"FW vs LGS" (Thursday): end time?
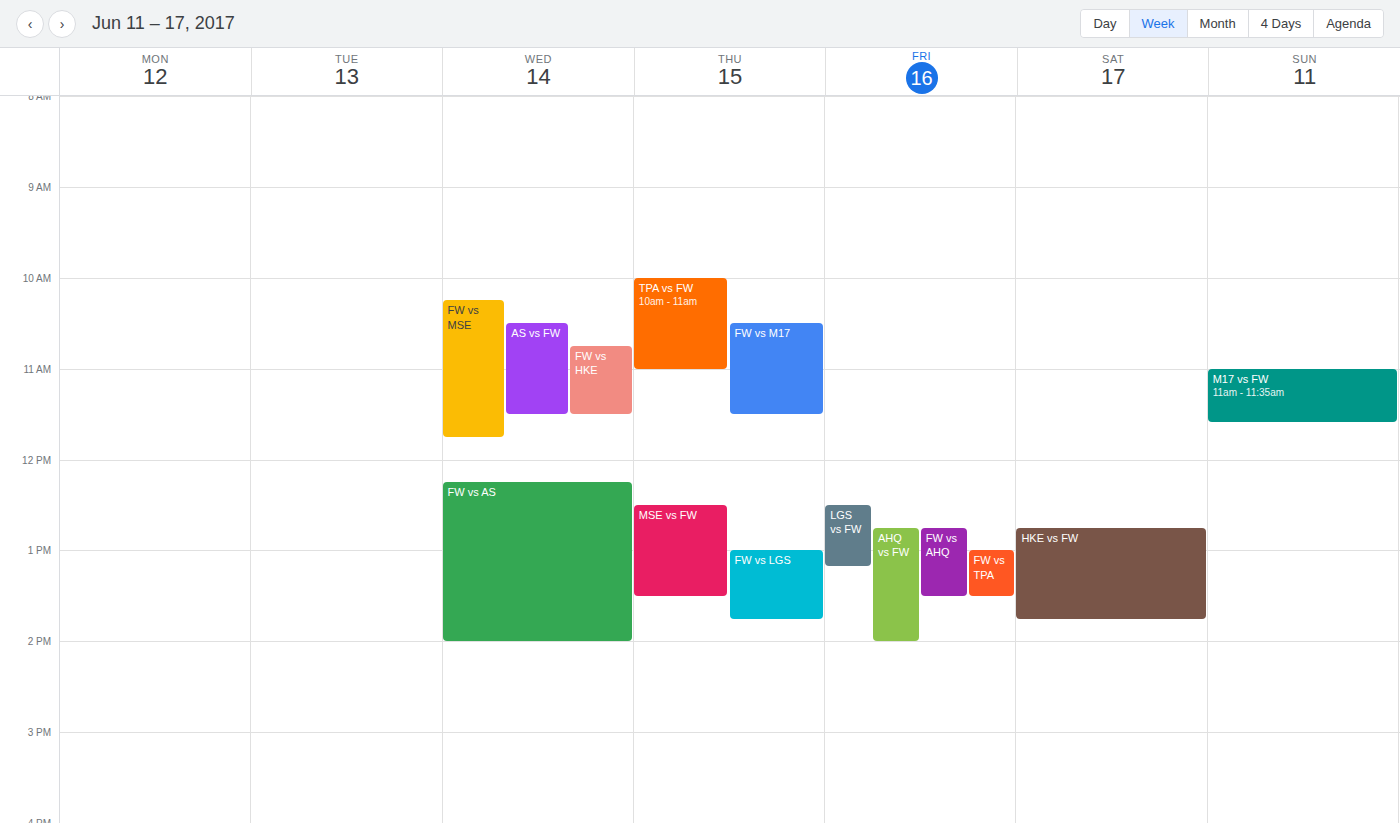
1:45 PM